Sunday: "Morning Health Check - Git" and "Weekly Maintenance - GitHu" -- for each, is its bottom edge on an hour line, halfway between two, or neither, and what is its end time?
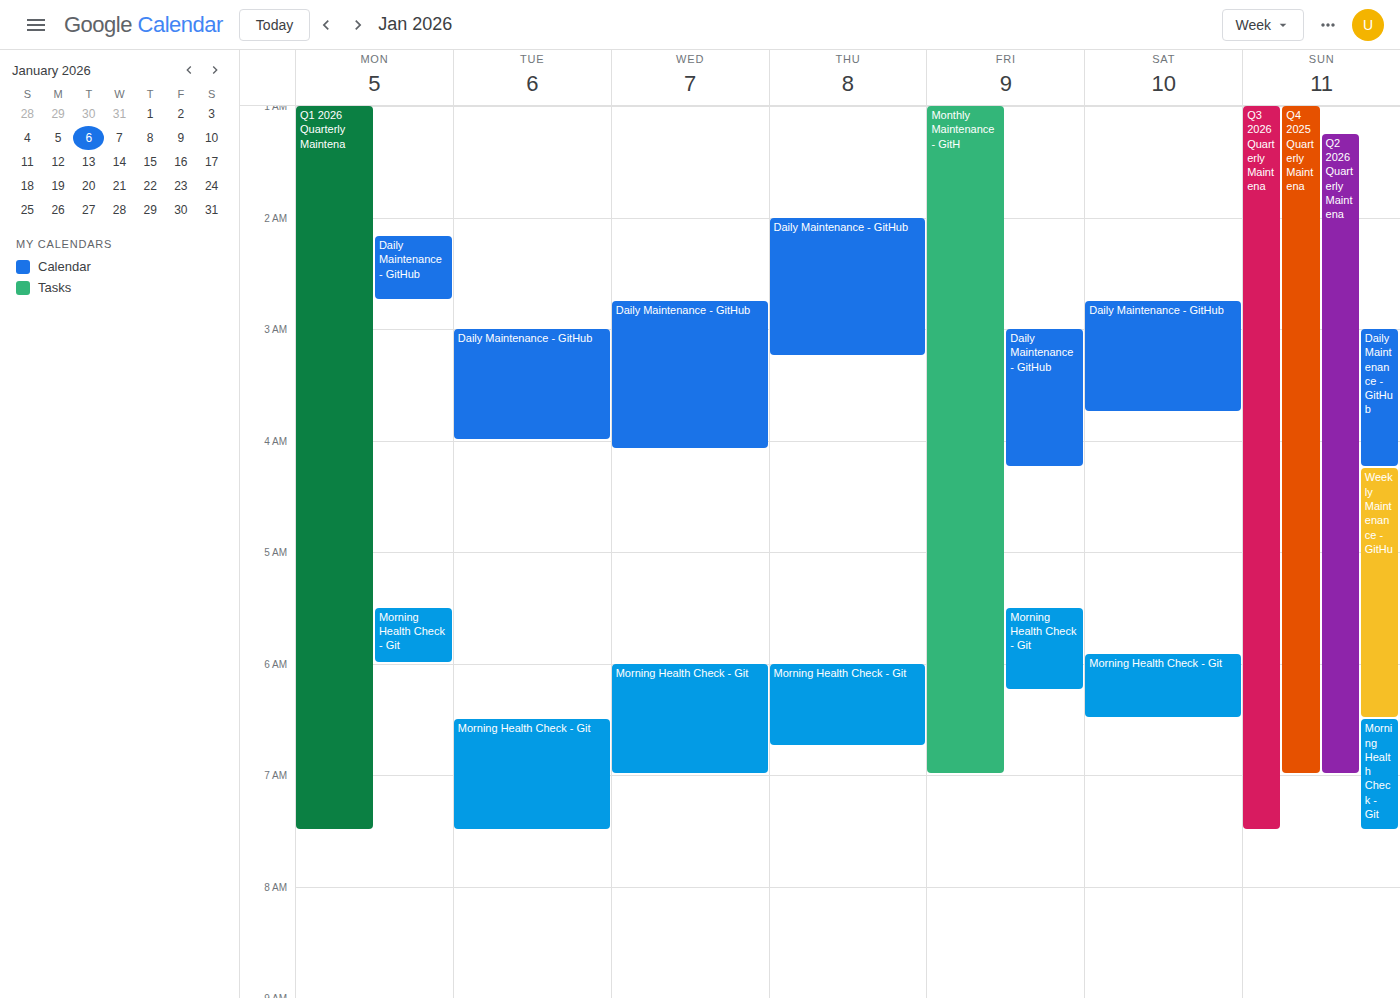
"Morning Health Check - Git": 7:30 AM, halfway between the 7 AM and 8 AM lines. "Weekly Maintenance - GitHu": 6:30 AM, halfway between the 6 AM and 7 AM lines.